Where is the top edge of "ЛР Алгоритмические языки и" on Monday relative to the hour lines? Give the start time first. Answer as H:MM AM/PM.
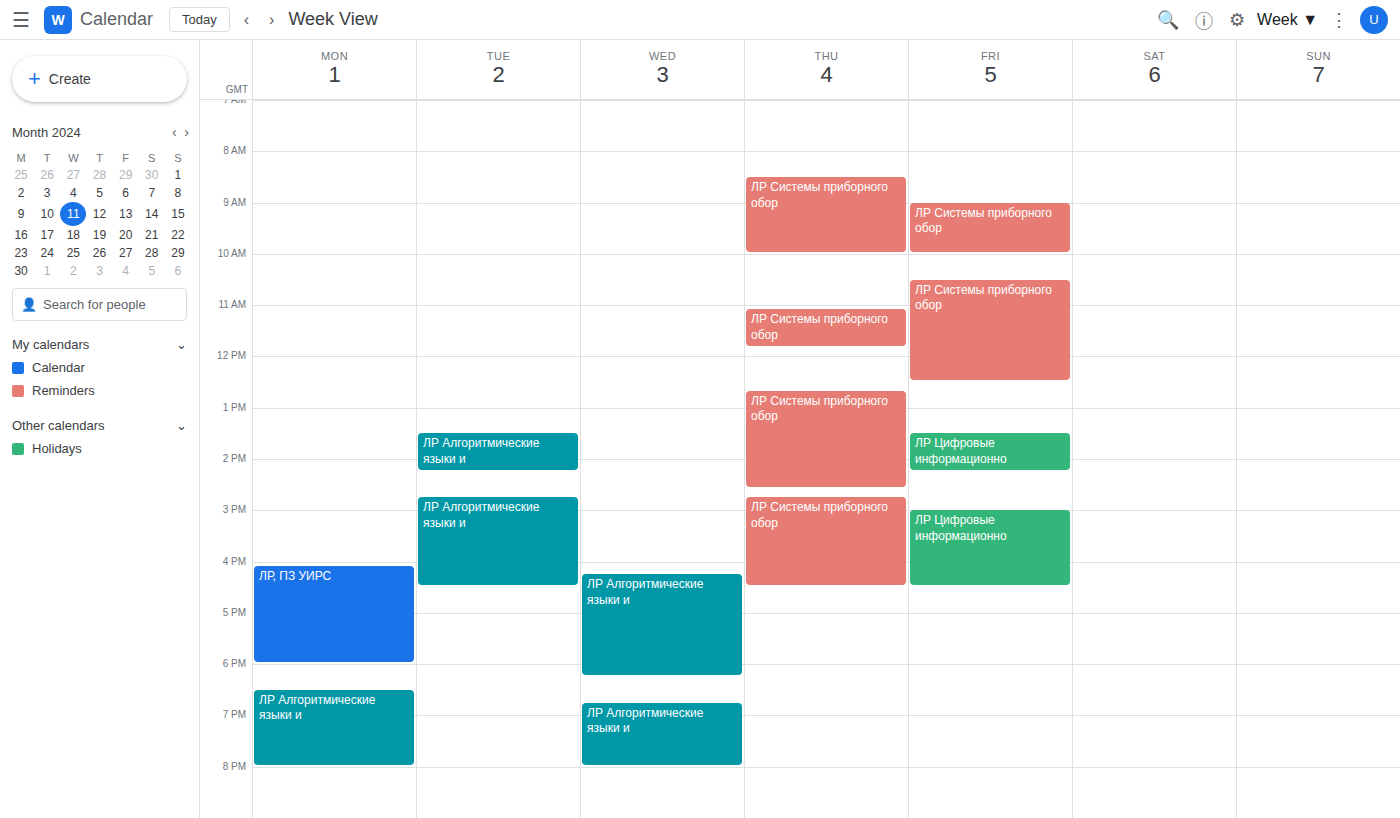
6:30 PM -- halfway between the 6 PM and 7 PM lines.